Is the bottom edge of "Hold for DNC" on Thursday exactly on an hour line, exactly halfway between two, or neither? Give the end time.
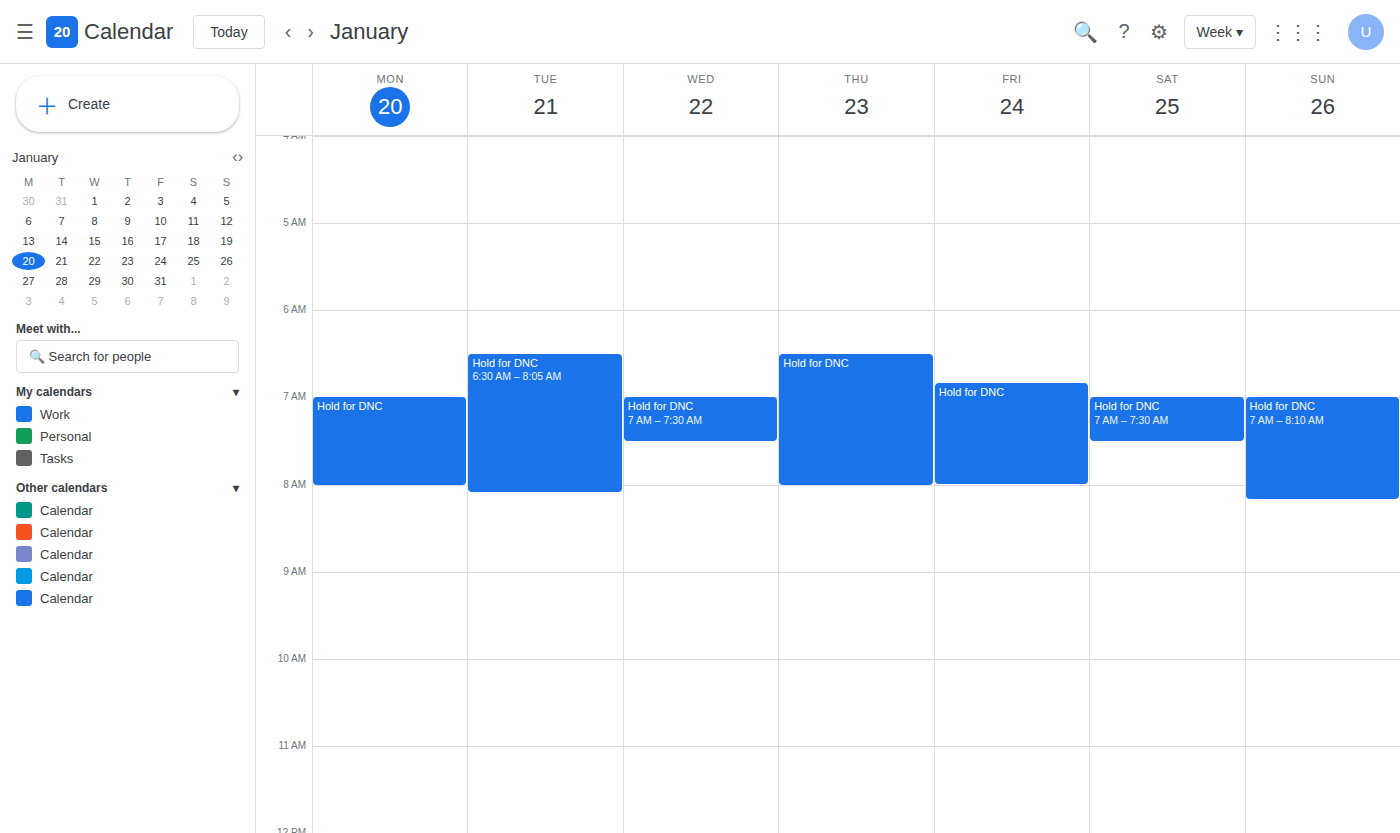
8:00 AM -- exactly on the 8 AM line.